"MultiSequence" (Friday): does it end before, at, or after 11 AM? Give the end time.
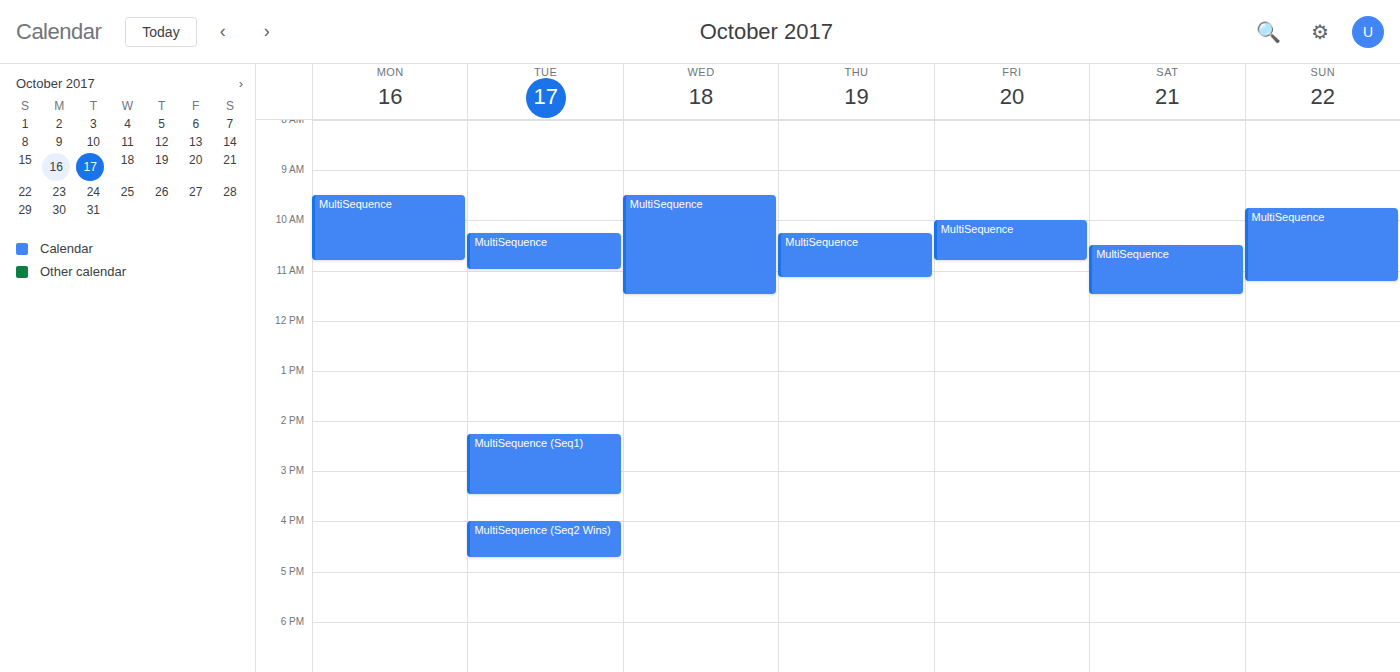
10:50 AM -- before 11 AM, 10 minutes above the 11 AM line.